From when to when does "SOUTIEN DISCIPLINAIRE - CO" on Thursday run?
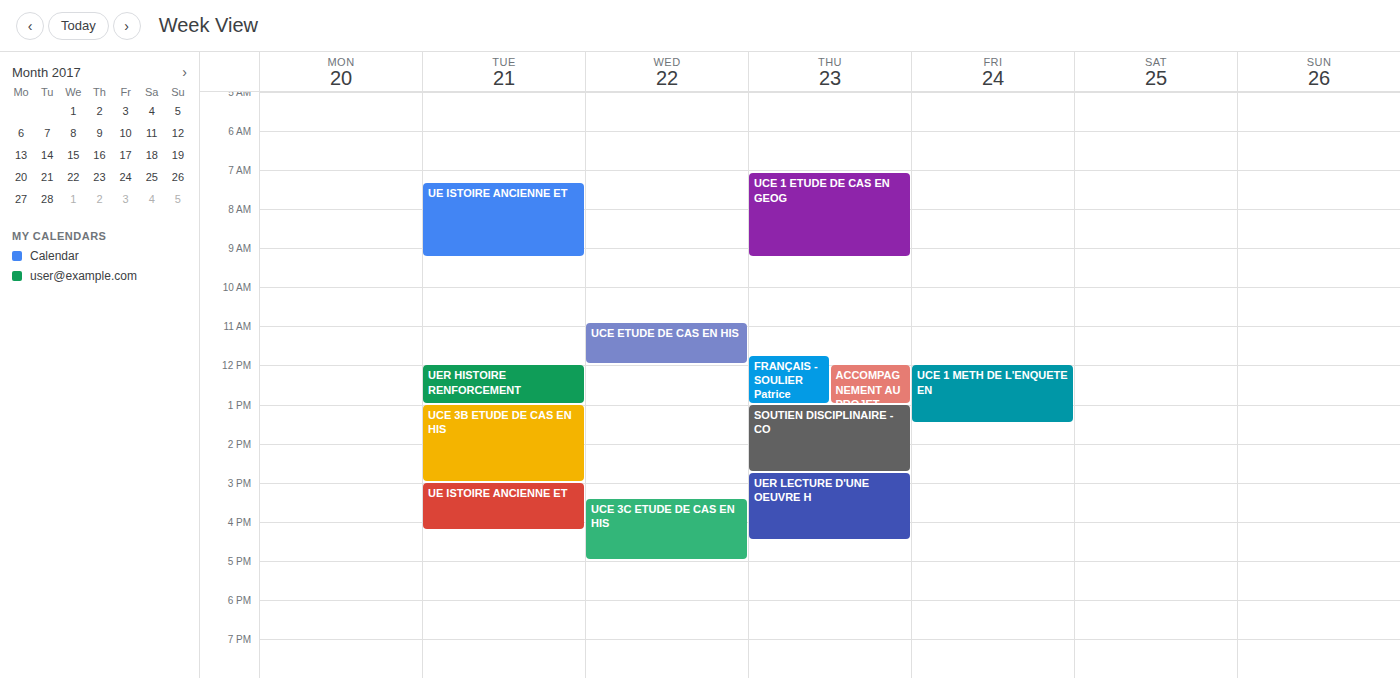
1:00 PM to 2:45 PM